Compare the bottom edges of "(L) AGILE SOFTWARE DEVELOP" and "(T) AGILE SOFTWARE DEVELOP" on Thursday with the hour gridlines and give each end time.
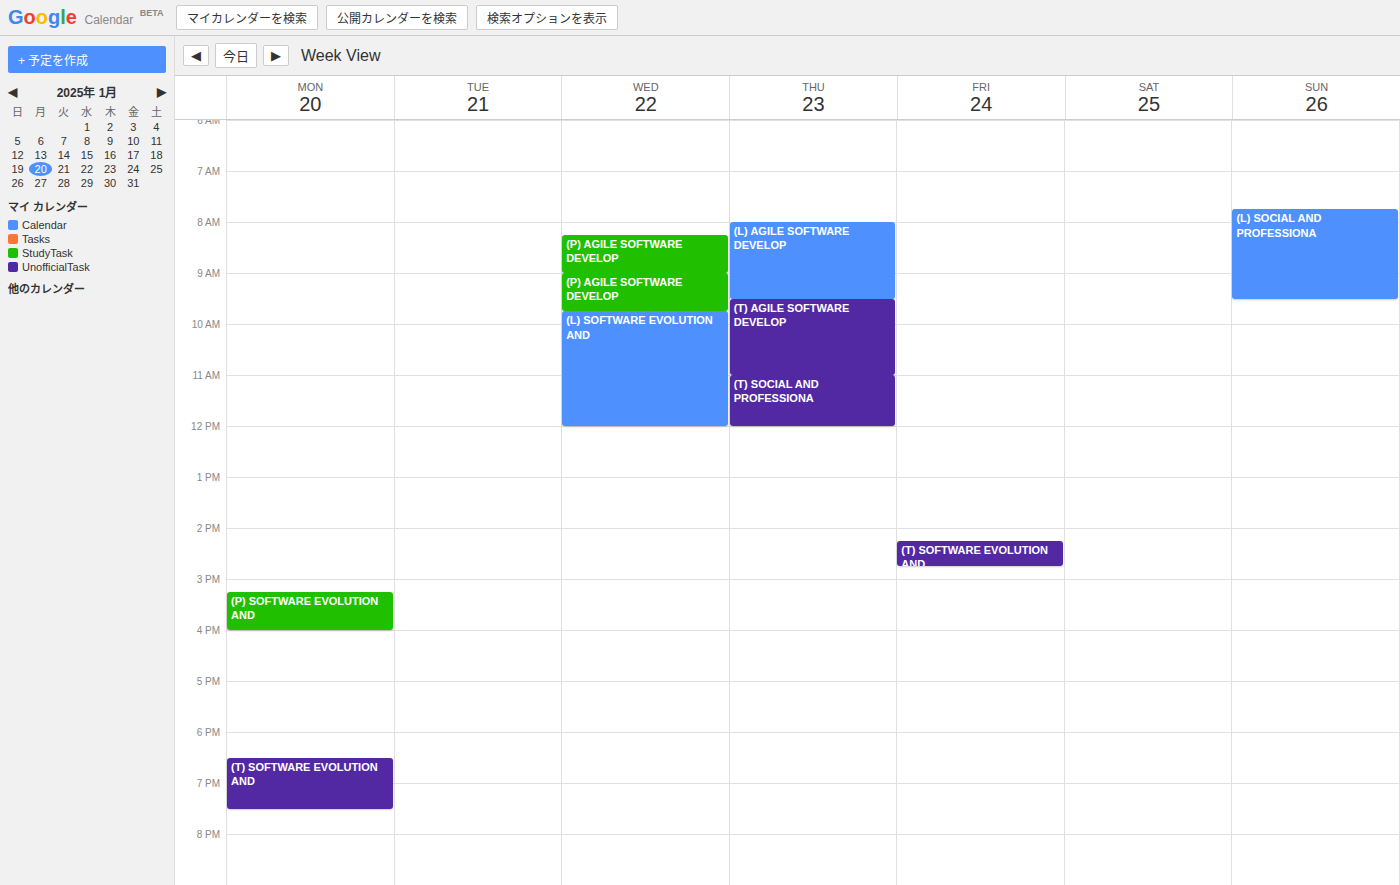
"(L) AGILE SOFTWARE DEVELOP": 9:30 AM, halfway between the 9 AM and 10 AM lines. "(T) AGILE SOFTWARE DEVELOP": 11:00 AM, exactly on the 11 AM line.